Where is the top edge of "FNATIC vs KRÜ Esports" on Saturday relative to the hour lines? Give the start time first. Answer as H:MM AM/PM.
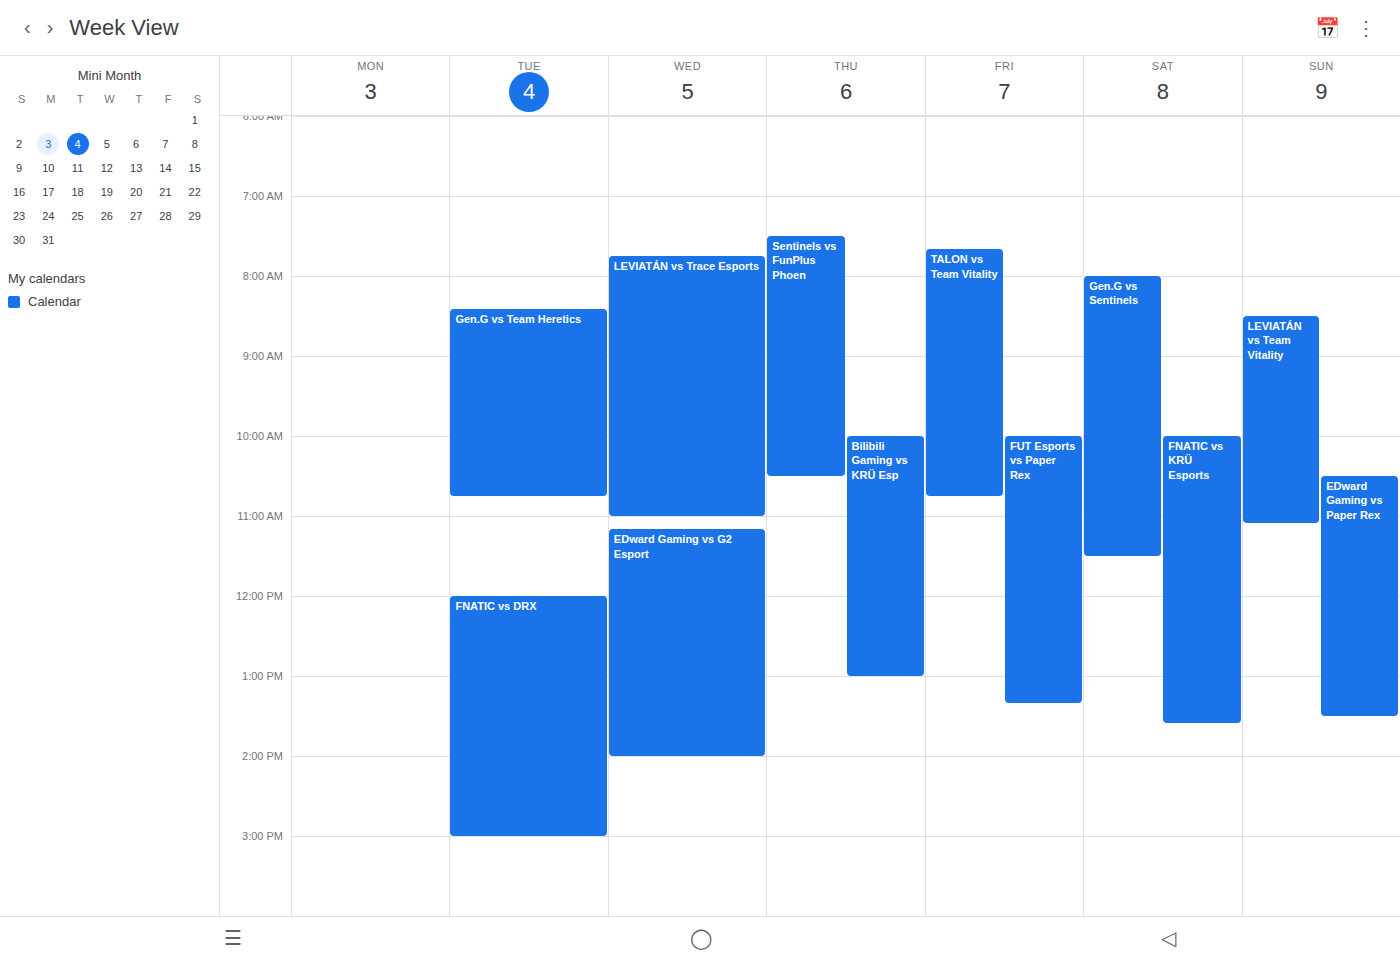
10:00 AM -- exactly on the 10 AM line.